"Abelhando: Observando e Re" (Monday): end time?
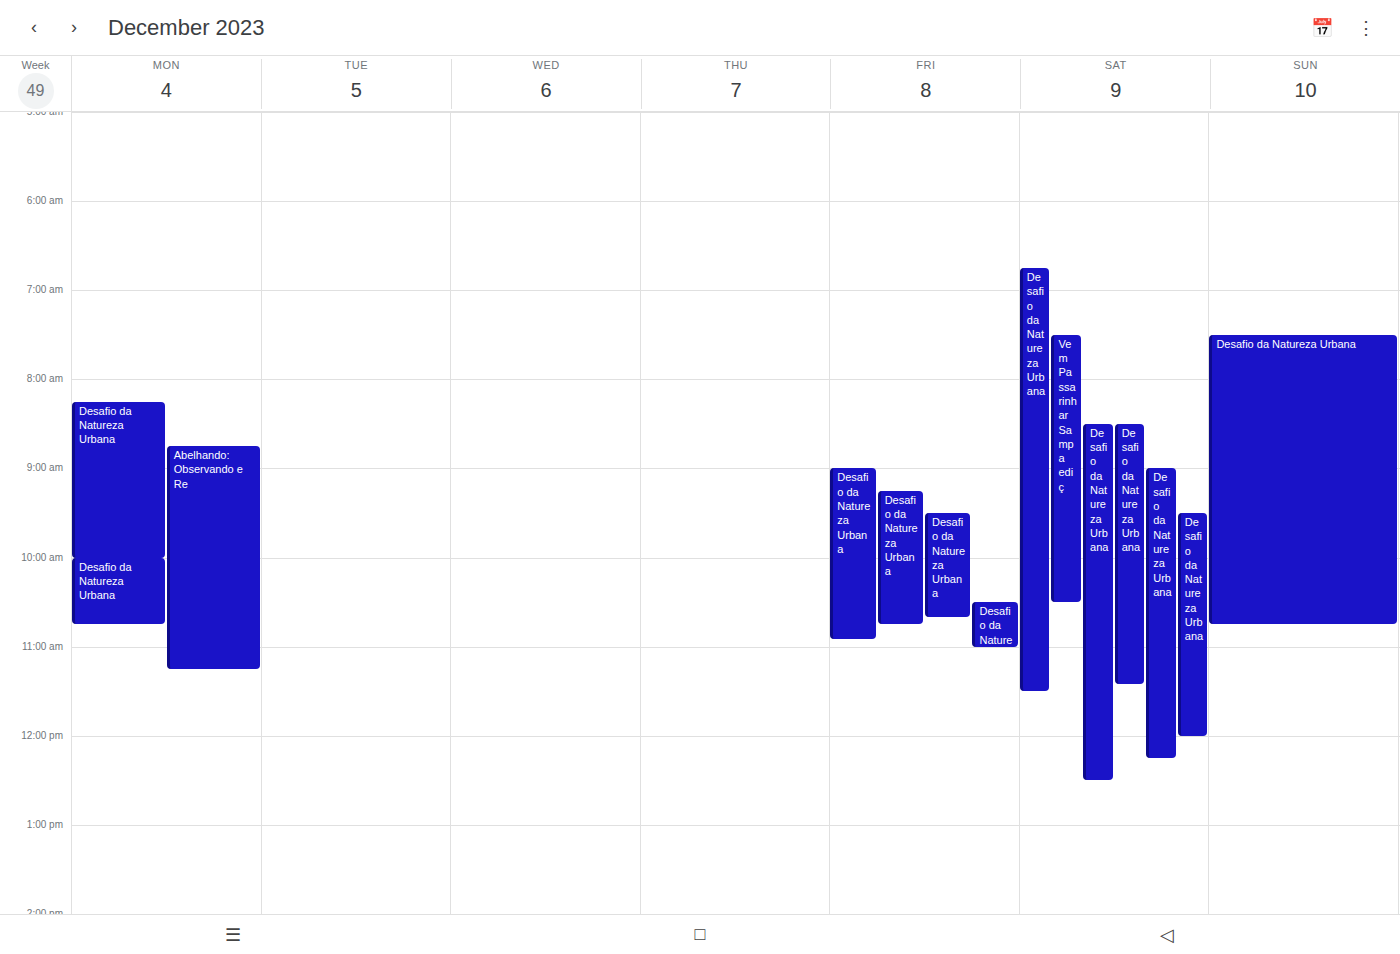
11:15 AM